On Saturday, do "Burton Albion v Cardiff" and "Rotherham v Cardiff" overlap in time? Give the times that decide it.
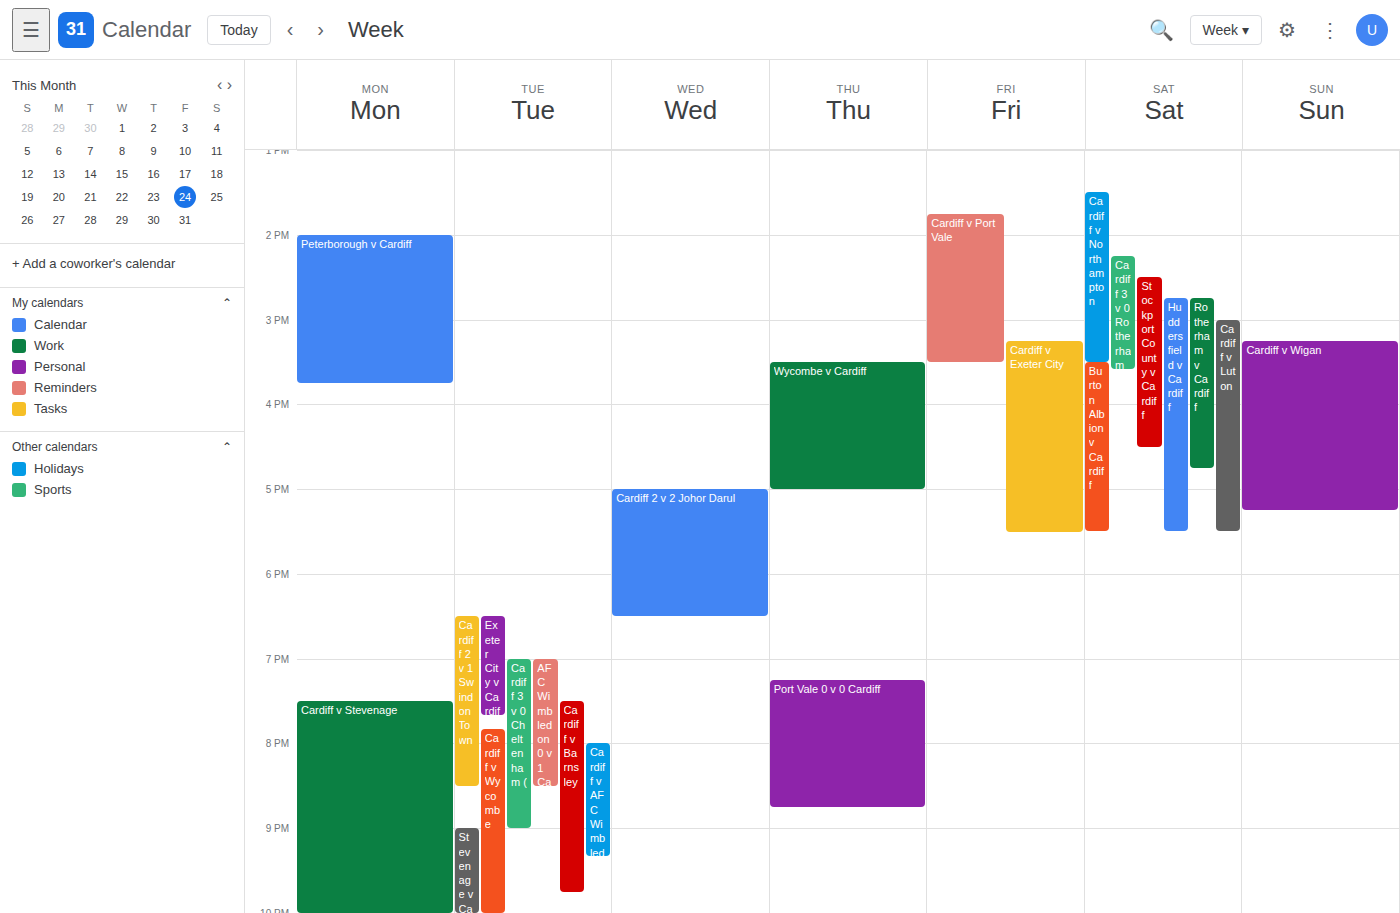
"Burton Albion v Cardiff" starts at 3:30 PM, before "Rotherham v Cardiff" ends at 4:45 PM -- they overlap.